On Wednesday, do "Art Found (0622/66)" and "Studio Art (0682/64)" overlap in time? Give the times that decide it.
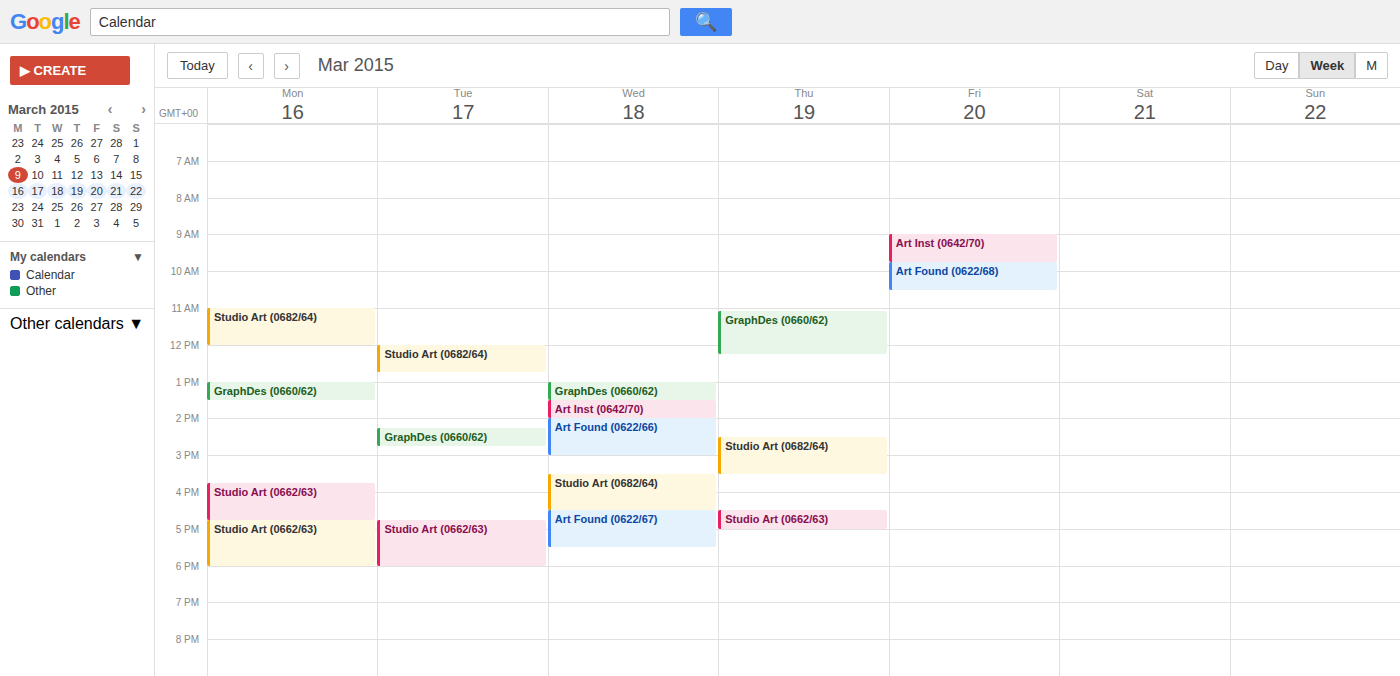
"Art Found (0622/66)" ends at 15:00 and "Studio Art (0682/64)" starts at 15:30 -- no overlap.